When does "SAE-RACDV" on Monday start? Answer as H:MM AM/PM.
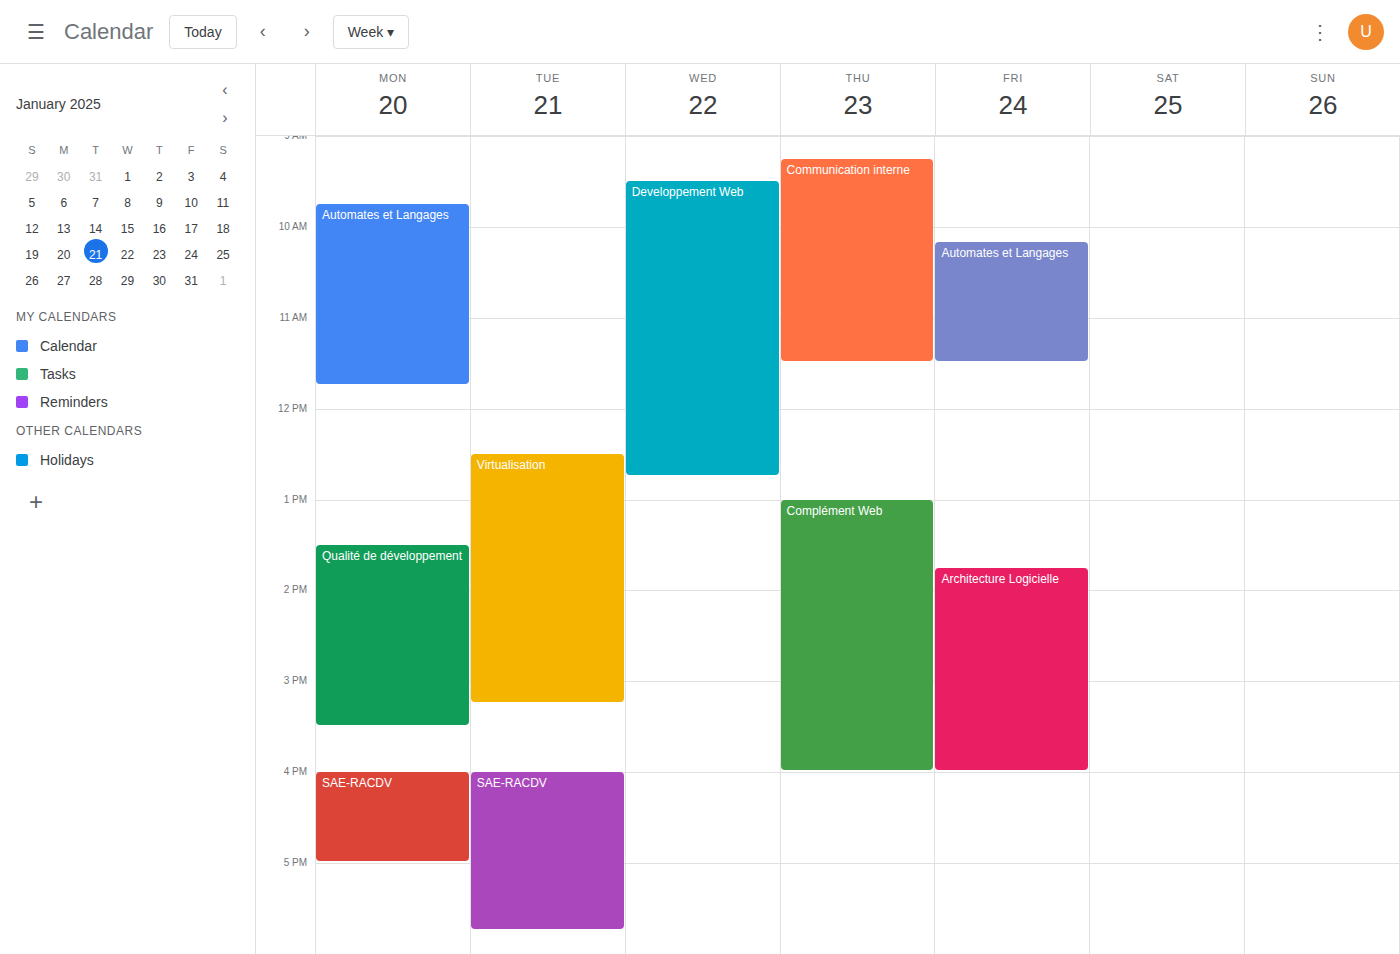
4:00 PM